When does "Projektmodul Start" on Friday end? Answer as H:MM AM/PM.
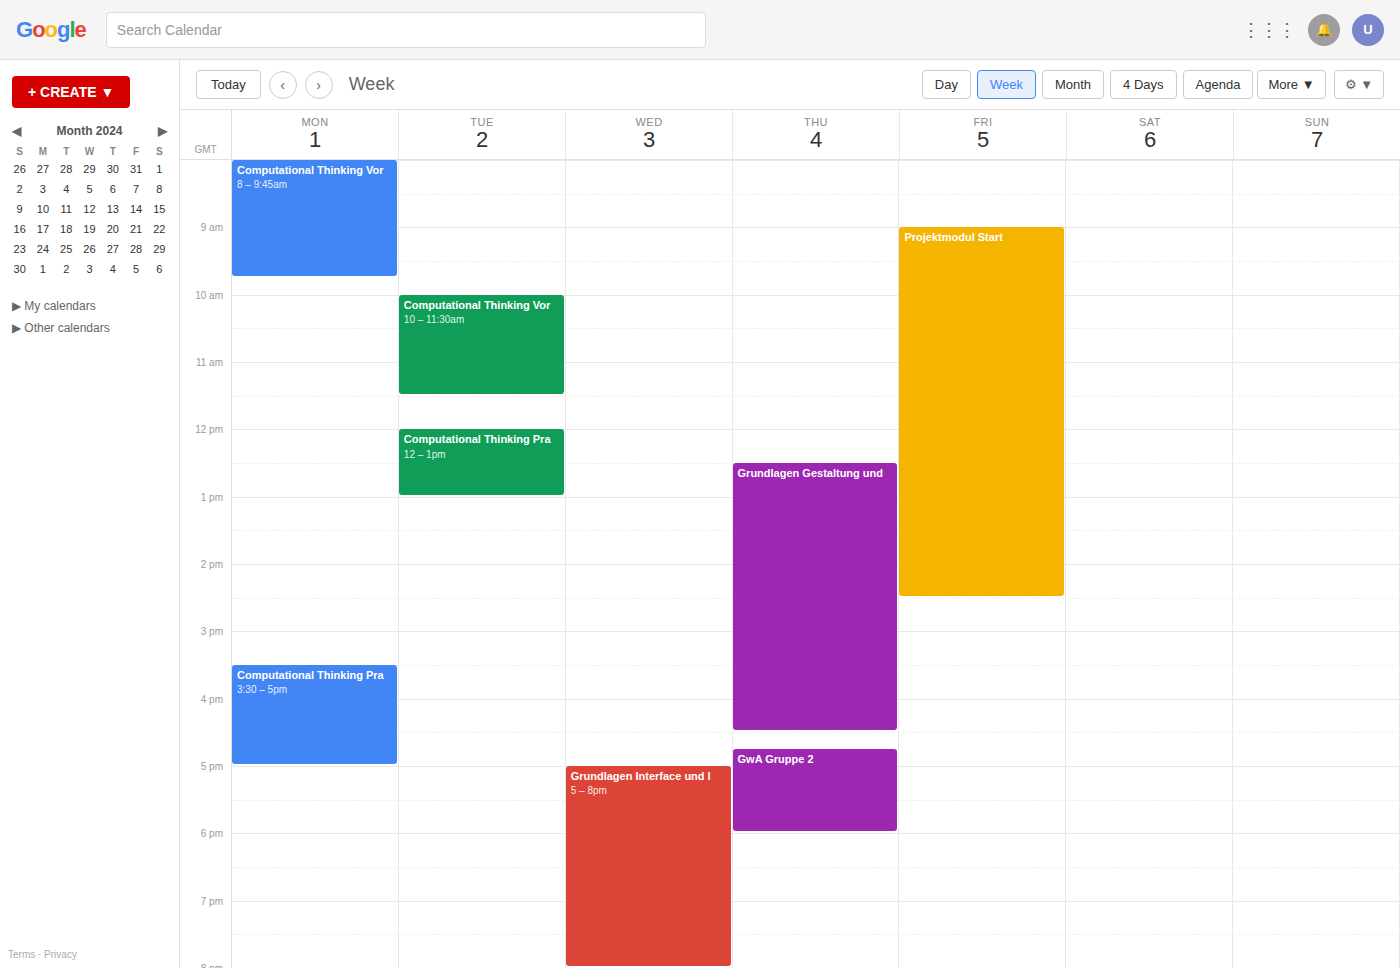
2:30 PM